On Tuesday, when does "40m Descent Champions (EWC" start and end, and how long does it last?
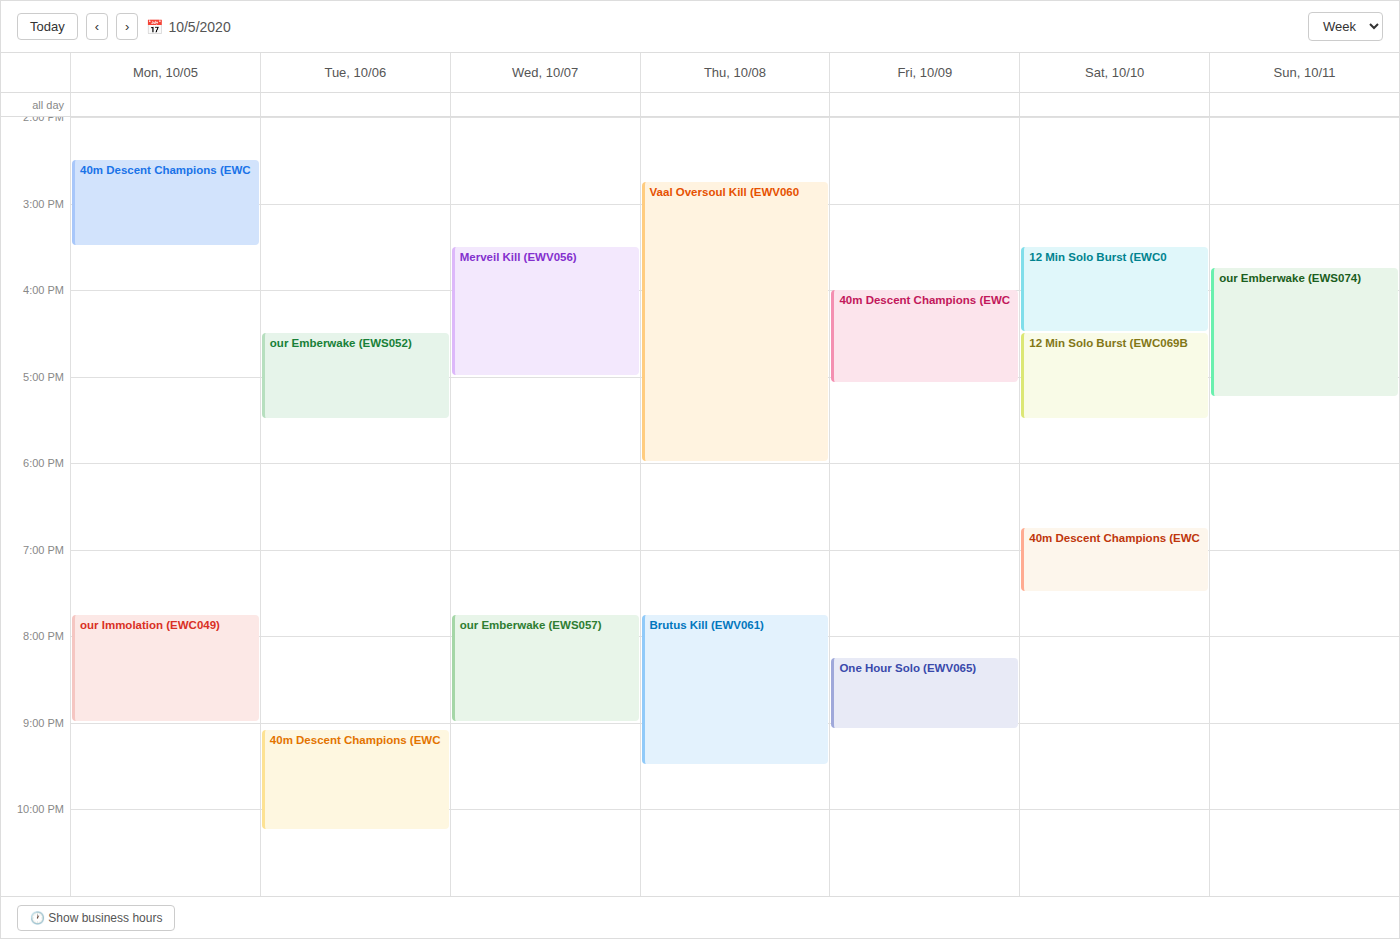
9:05 PM to 10:15 PM, 1 hour 10 minutes